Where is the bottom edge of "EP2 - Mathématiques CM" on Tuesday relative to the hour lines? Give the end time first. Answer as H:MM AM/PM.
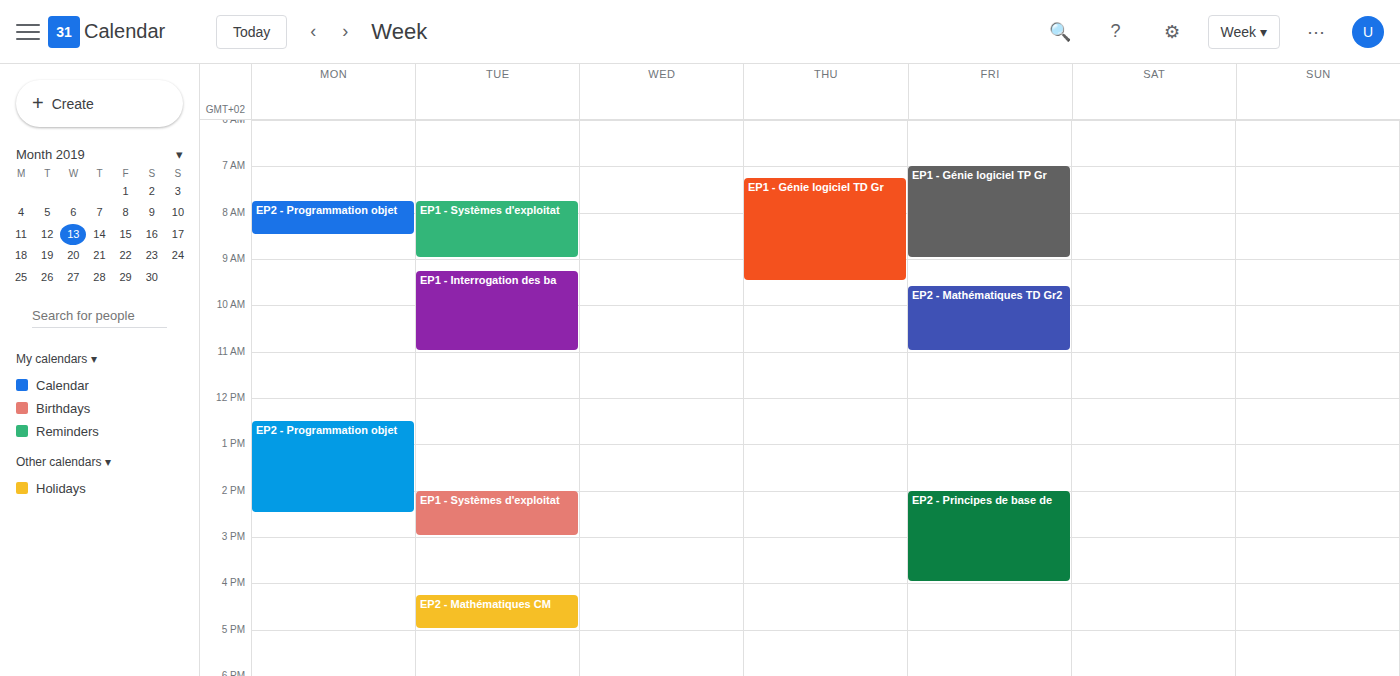
5:00 PM -- exactly on the 5 PM line.